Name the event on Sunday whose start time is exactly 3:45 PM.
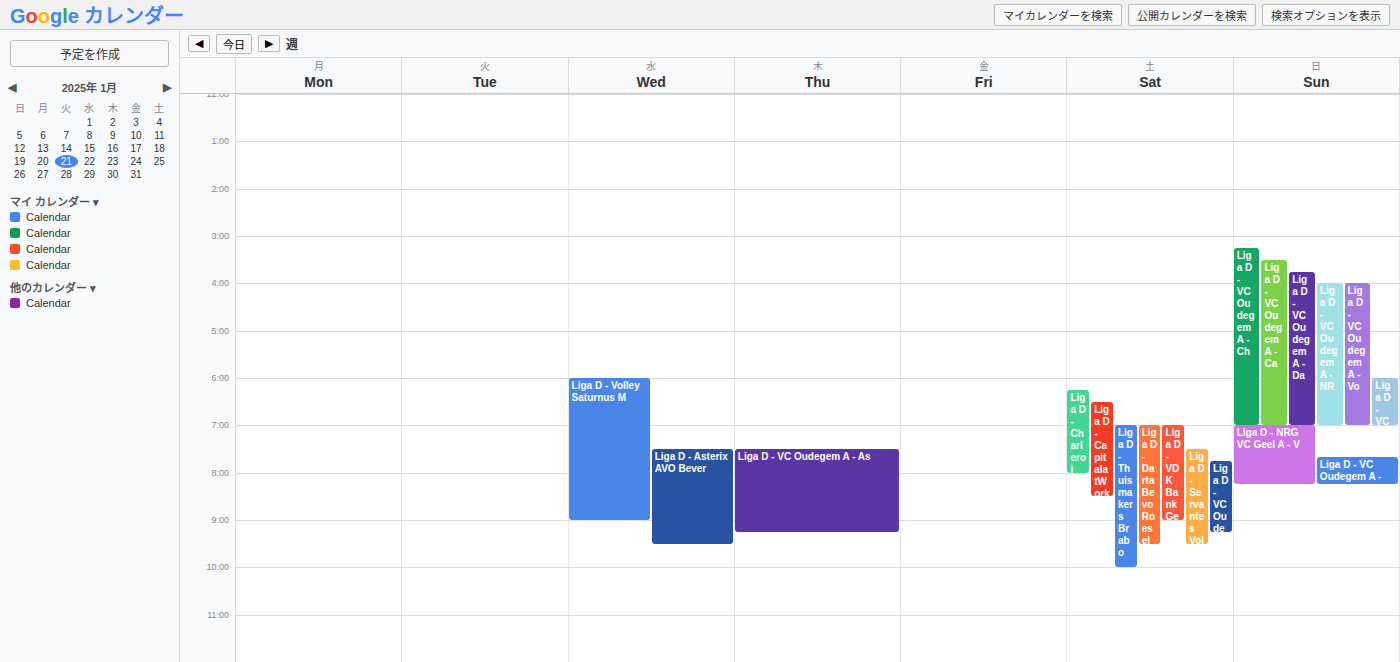
"Liga D - VC Oudegem A - Da"